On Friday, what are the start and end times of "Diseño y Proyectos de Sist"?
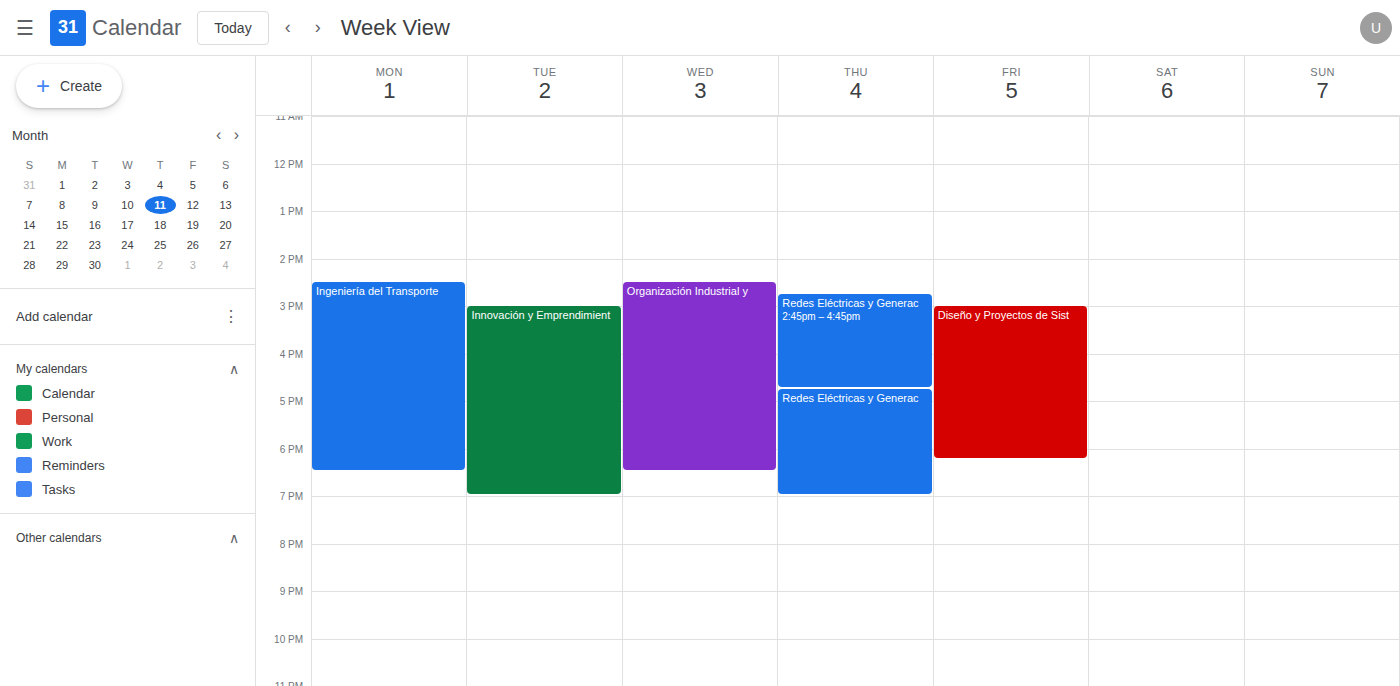
3:00 PM to 6:15 PM